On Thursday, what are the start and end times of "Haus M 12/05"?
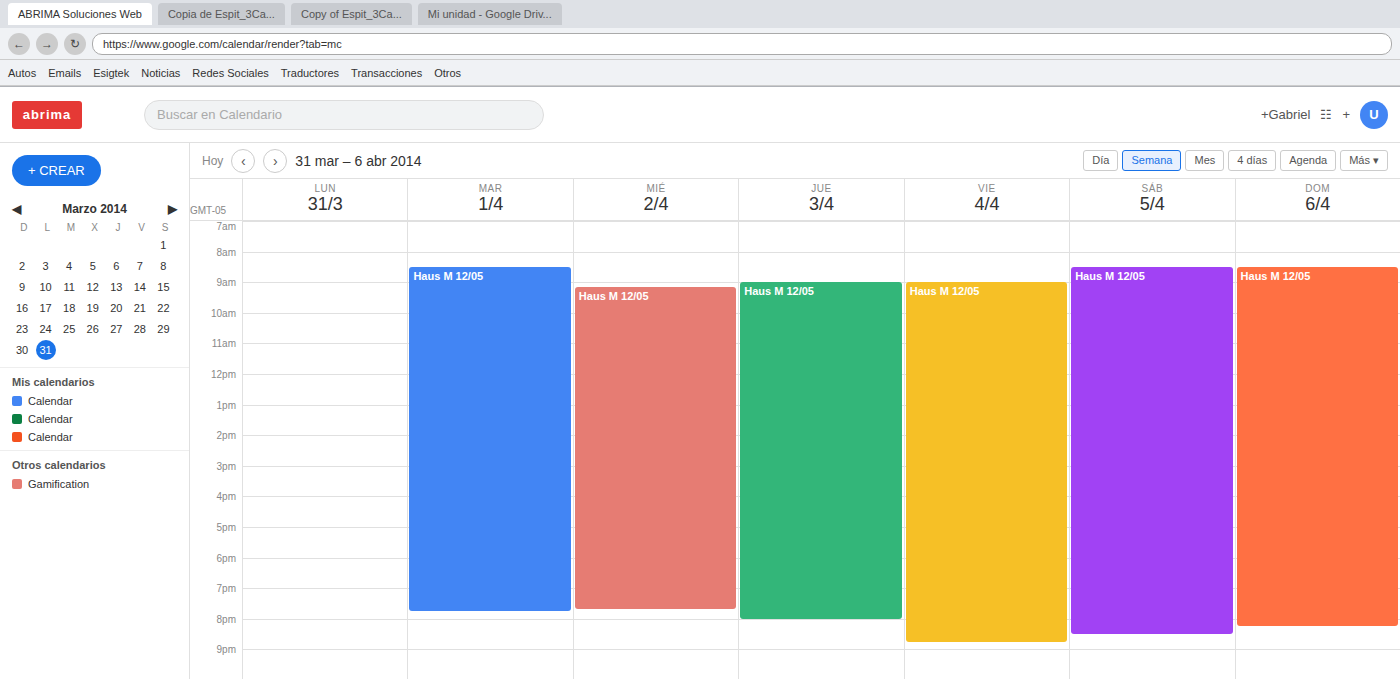
9:00 AM to 8:00 PM